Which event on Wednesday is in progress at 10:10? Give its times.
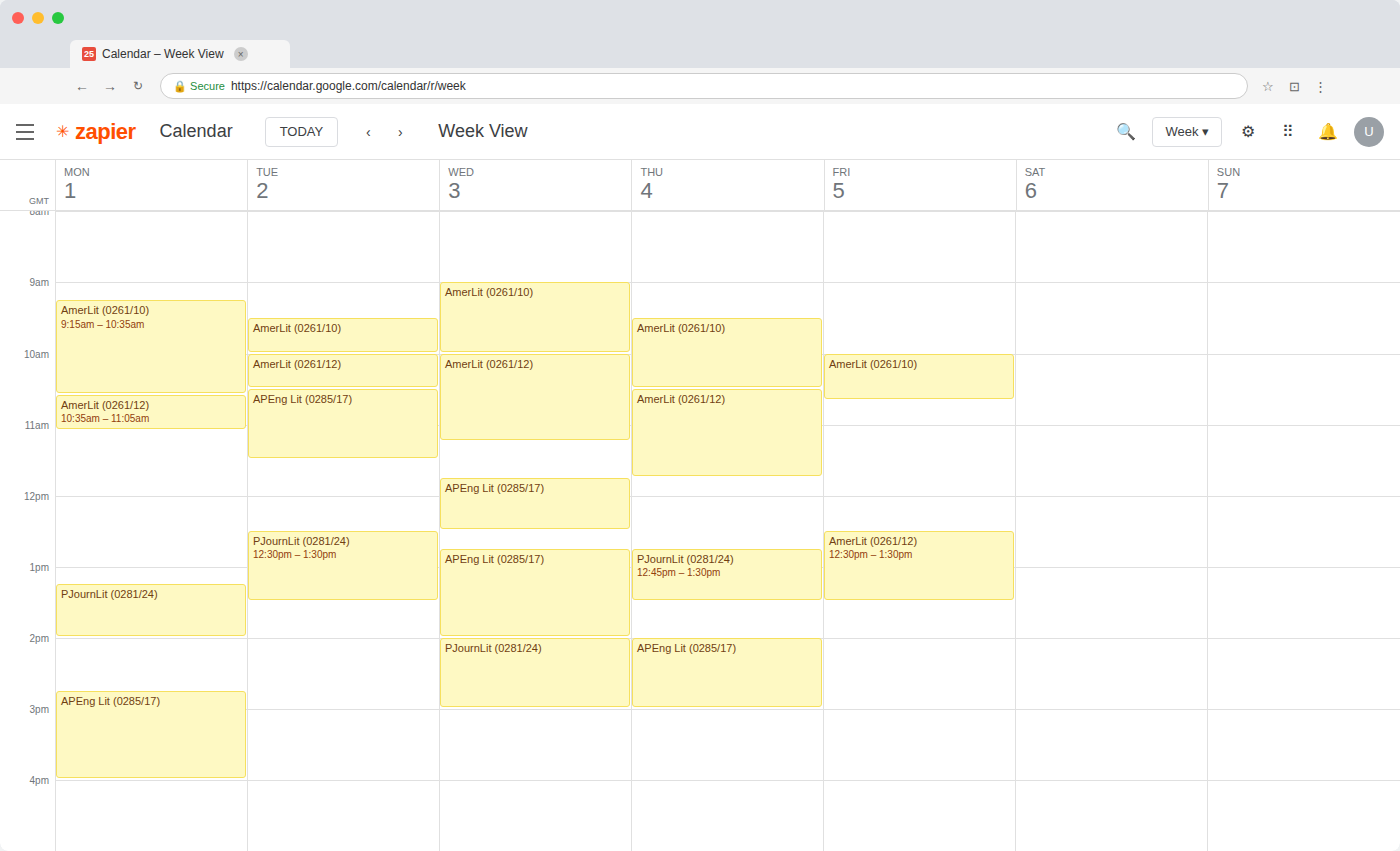
"AmerLit (0261/12)", 10:00 to 11:15